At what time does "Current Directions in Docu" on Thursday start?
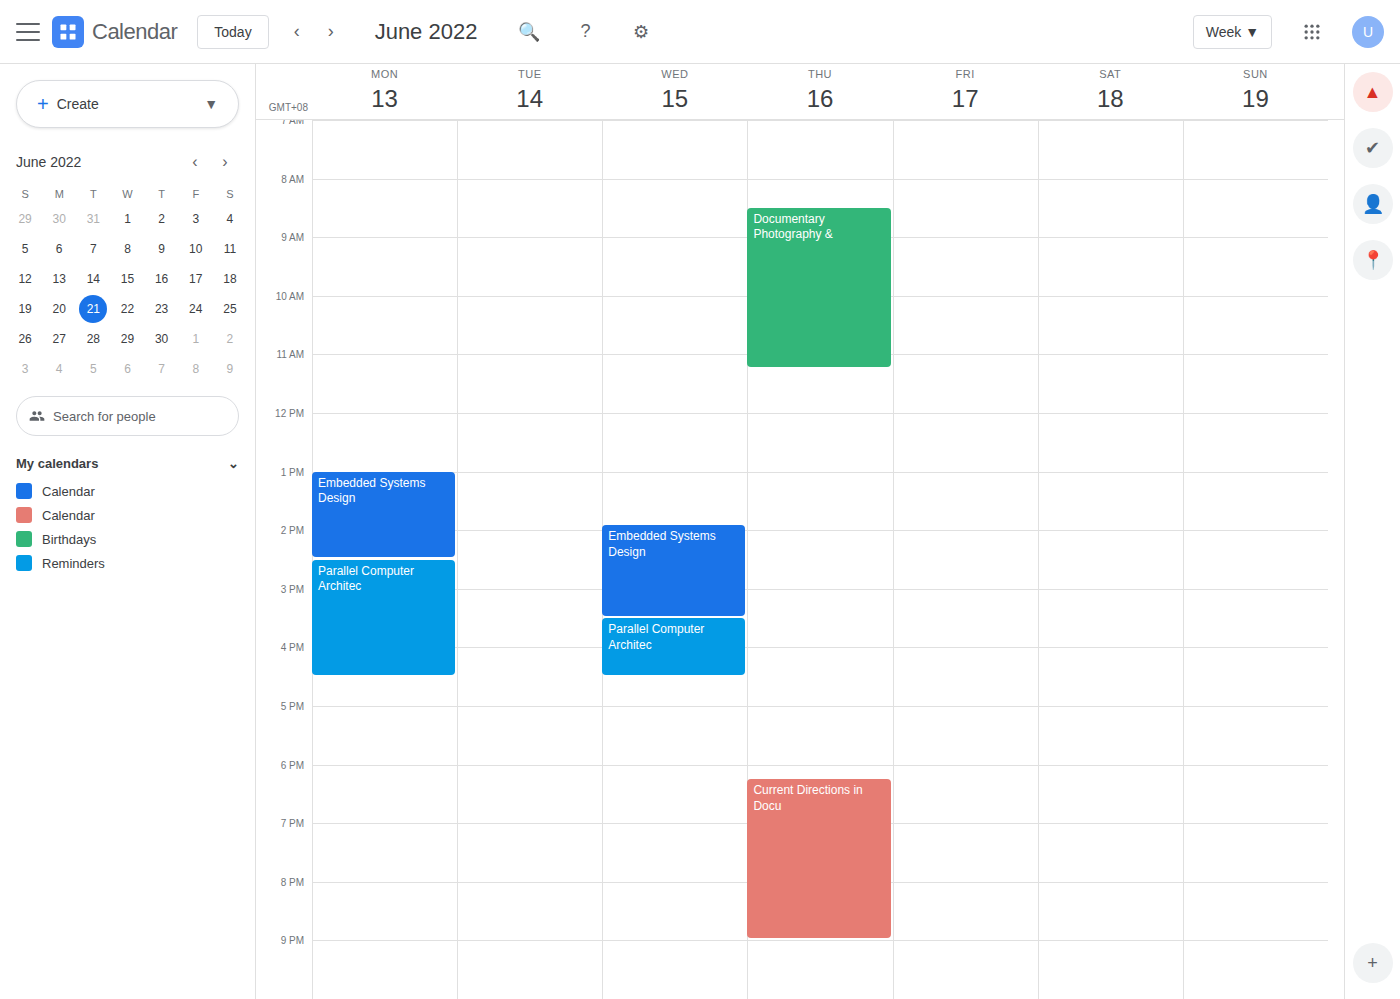
6:15 PM